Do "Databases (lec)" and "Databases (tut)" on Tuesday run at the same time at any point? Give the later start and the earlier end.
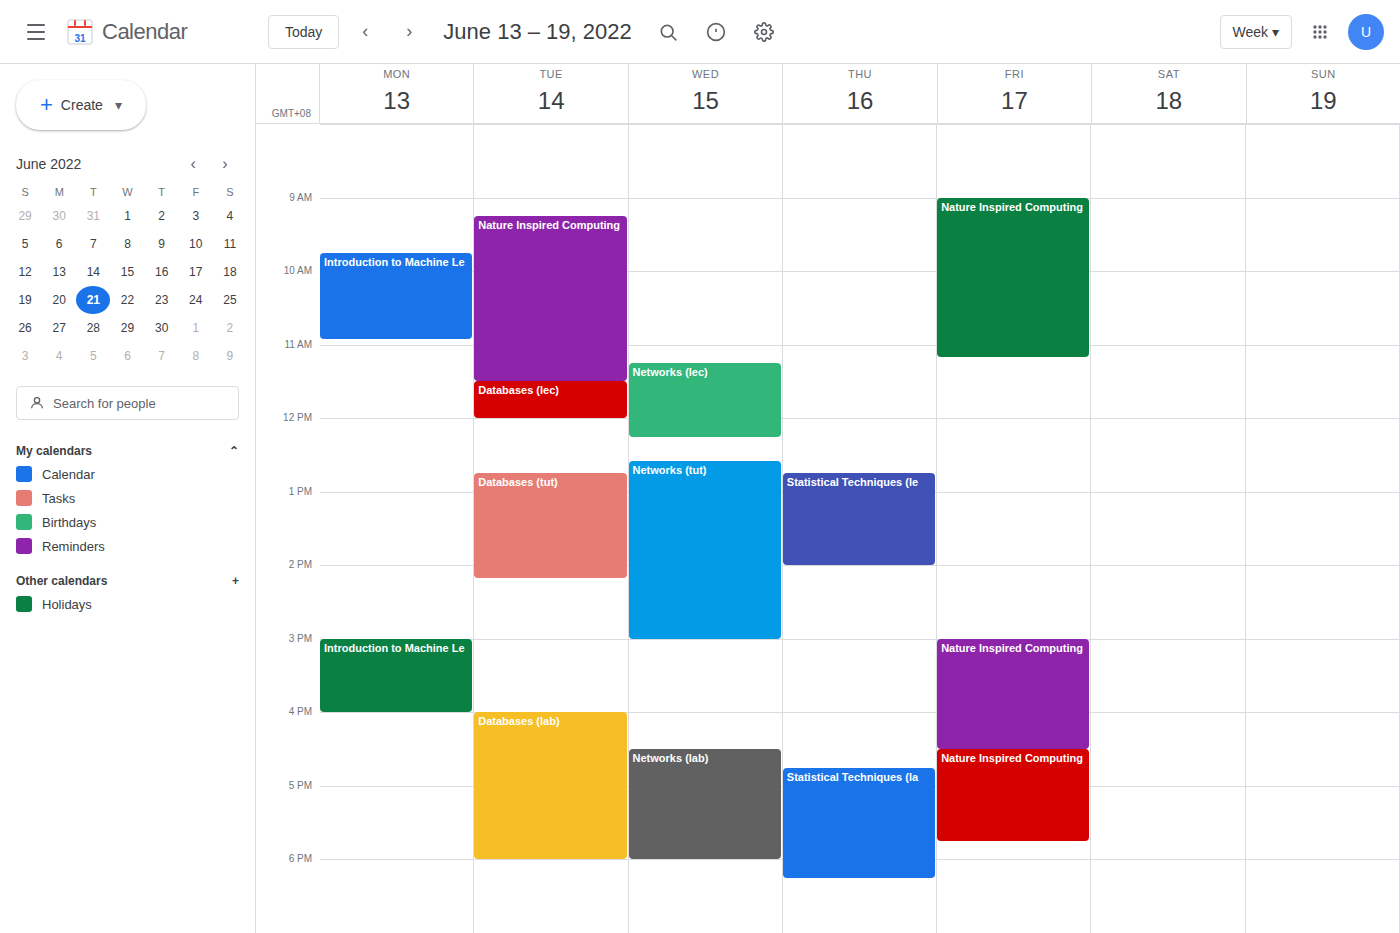
"Databases (lec)" ends at 12:00 PM and "Databases (tut)" starts at 12:45 PM -- no overlap.